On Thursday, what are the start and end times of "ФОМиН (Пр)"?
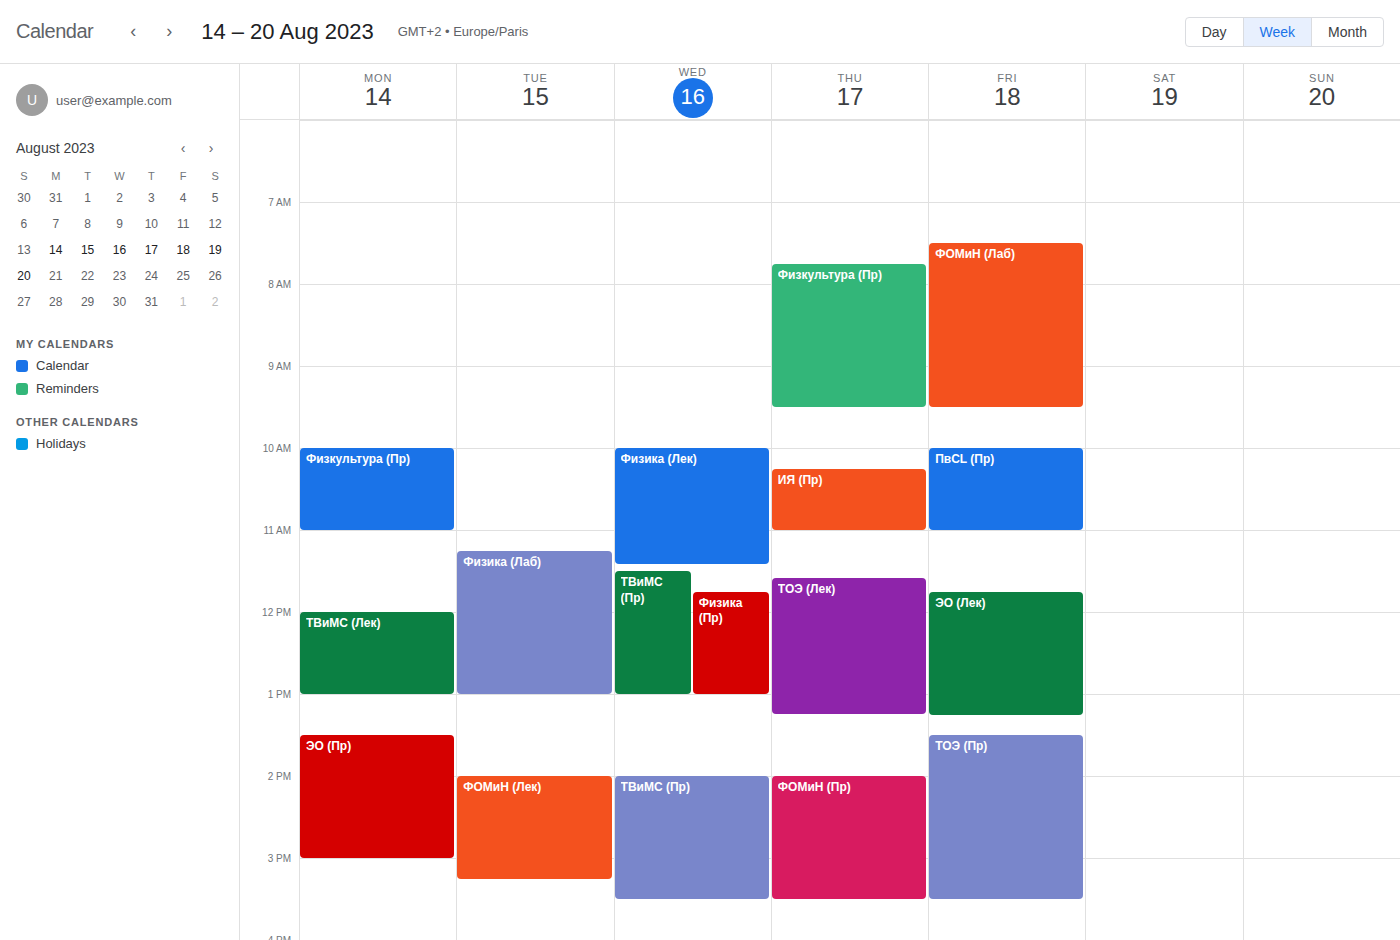
2:00 PM to 3:30 PM